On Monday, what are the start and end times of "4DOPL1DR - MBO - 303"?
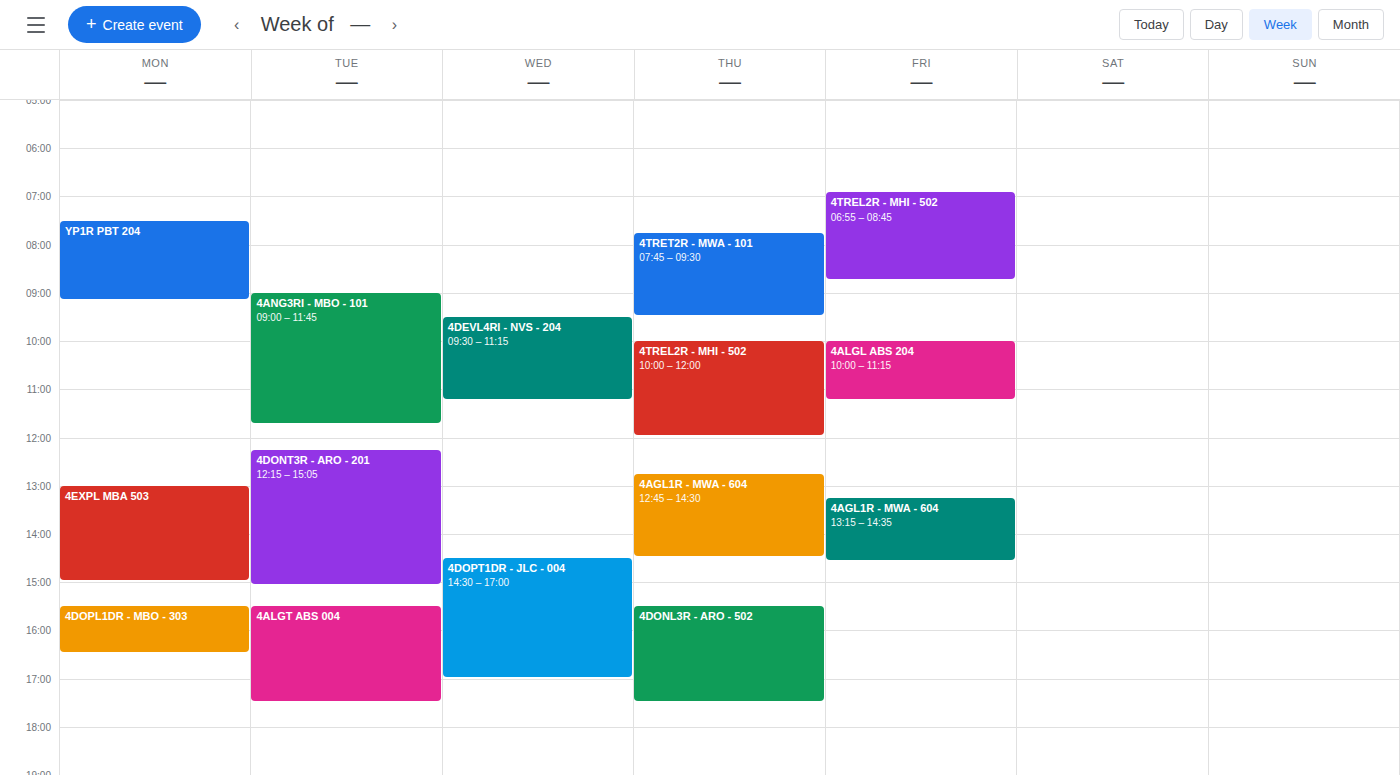
3:30 PM to 4:30 PM